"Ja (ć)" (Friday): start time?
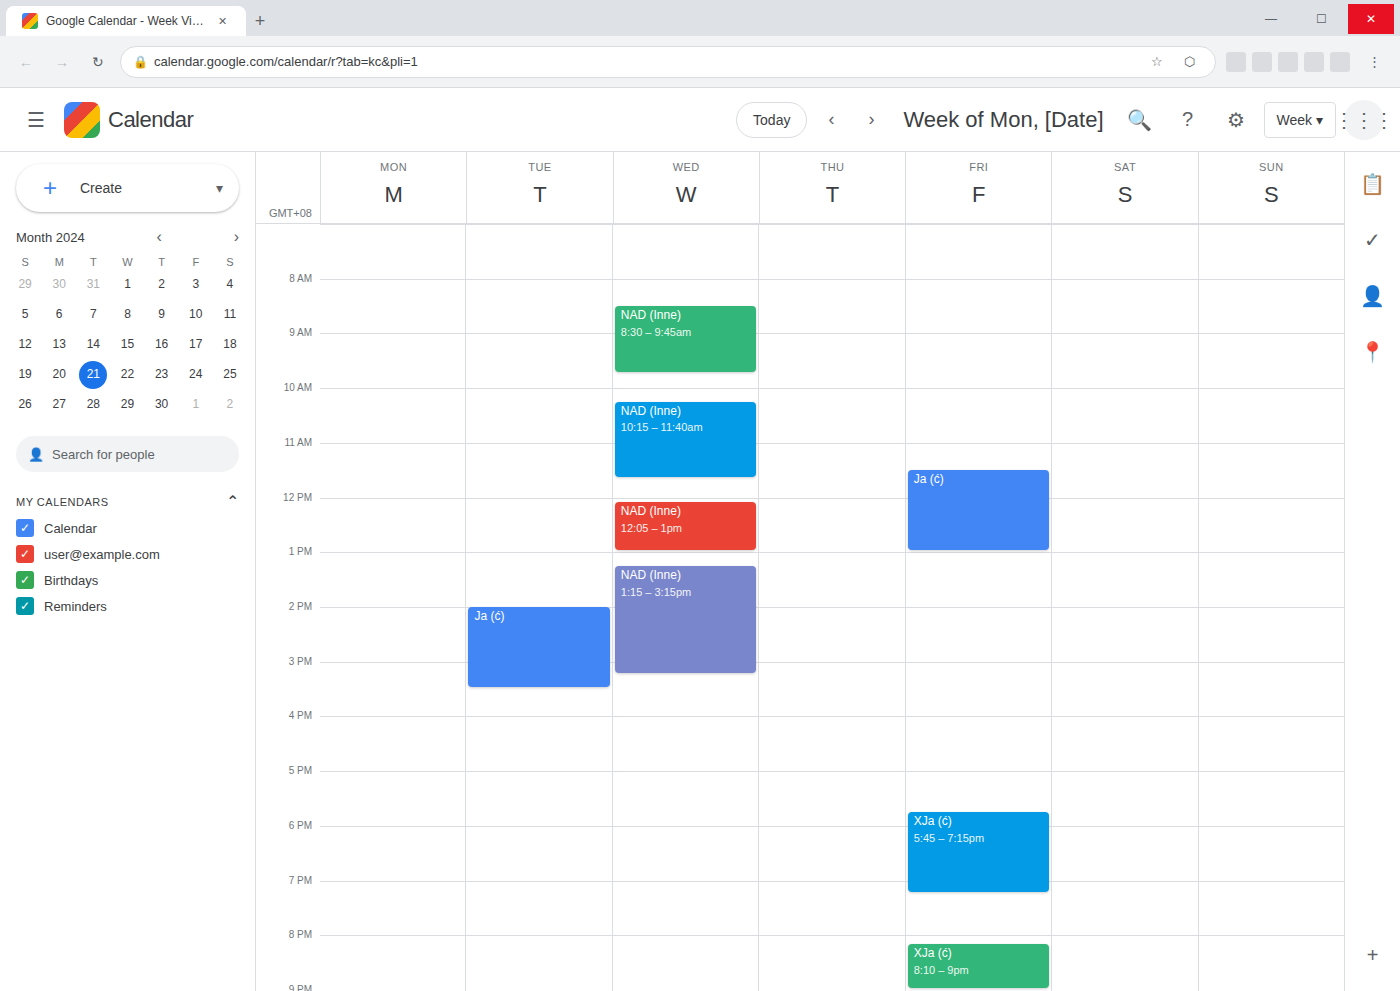
11:30 AM